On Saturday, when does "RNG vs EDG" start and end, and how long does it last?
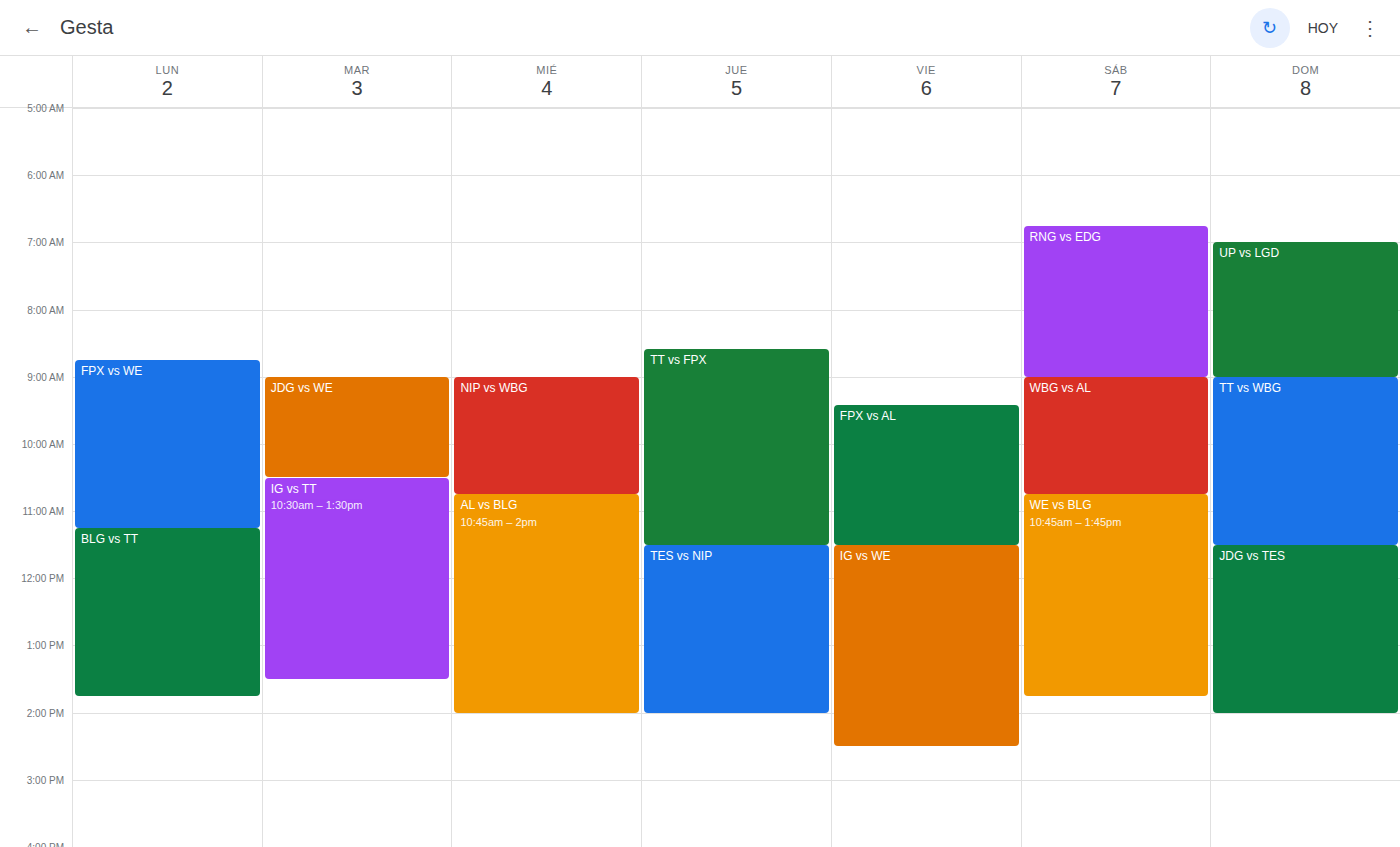
6:45 AM to 9:00 AM, 2 hours 15 minutes